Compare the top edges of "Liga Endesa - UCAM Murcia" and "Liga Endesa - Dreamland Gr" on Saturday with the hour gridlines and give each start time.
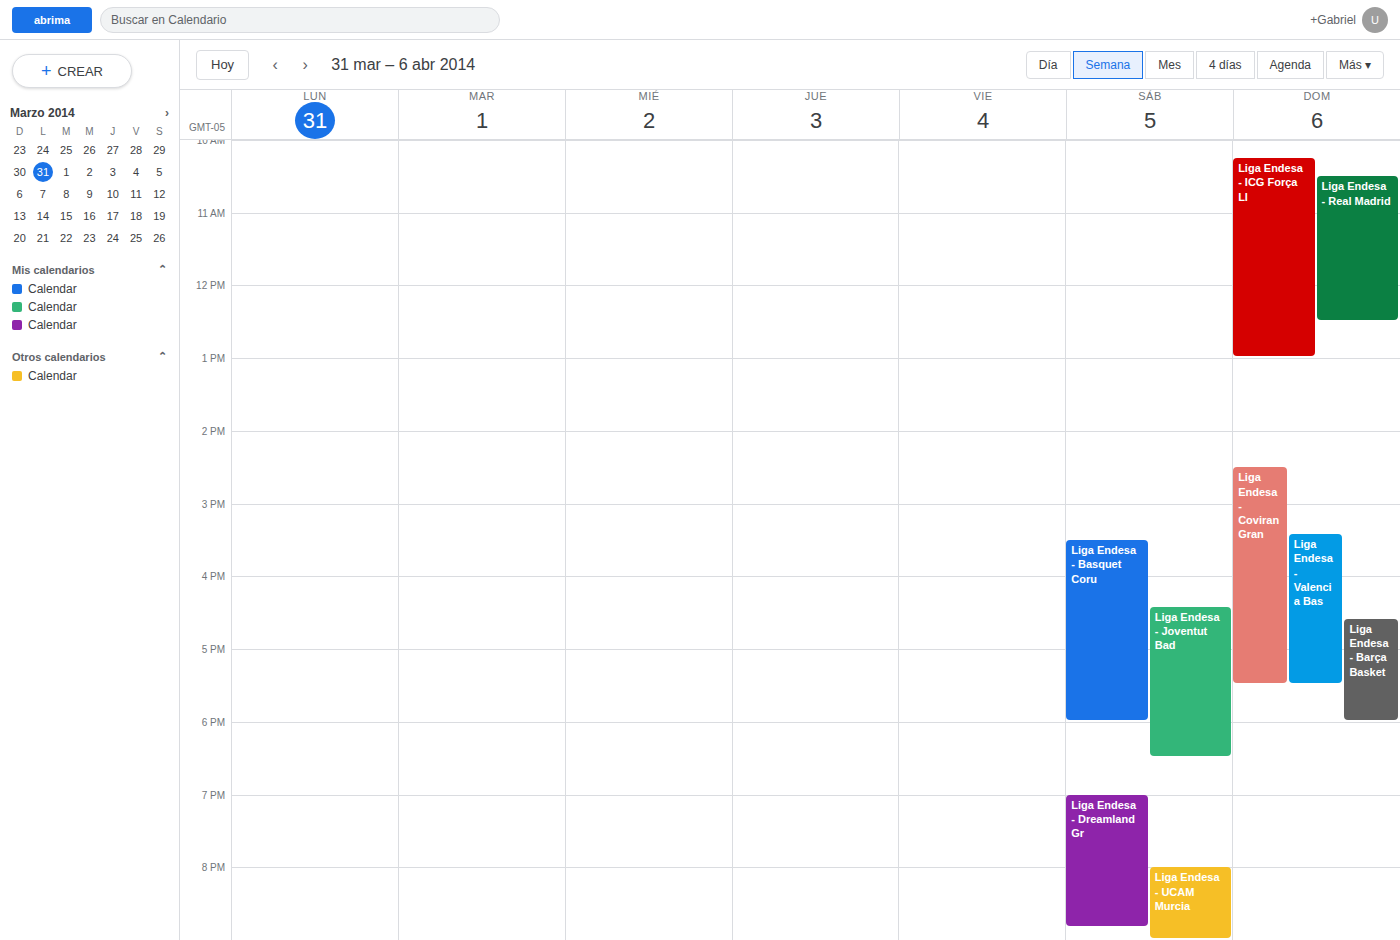
"Liga Endesa - UCAM Murcia": 8:00 PM, exactly on the 8 PM line. "Liga Endesa - Dreamland Gr": 7:00 PM, exactly on the 7 PM line.